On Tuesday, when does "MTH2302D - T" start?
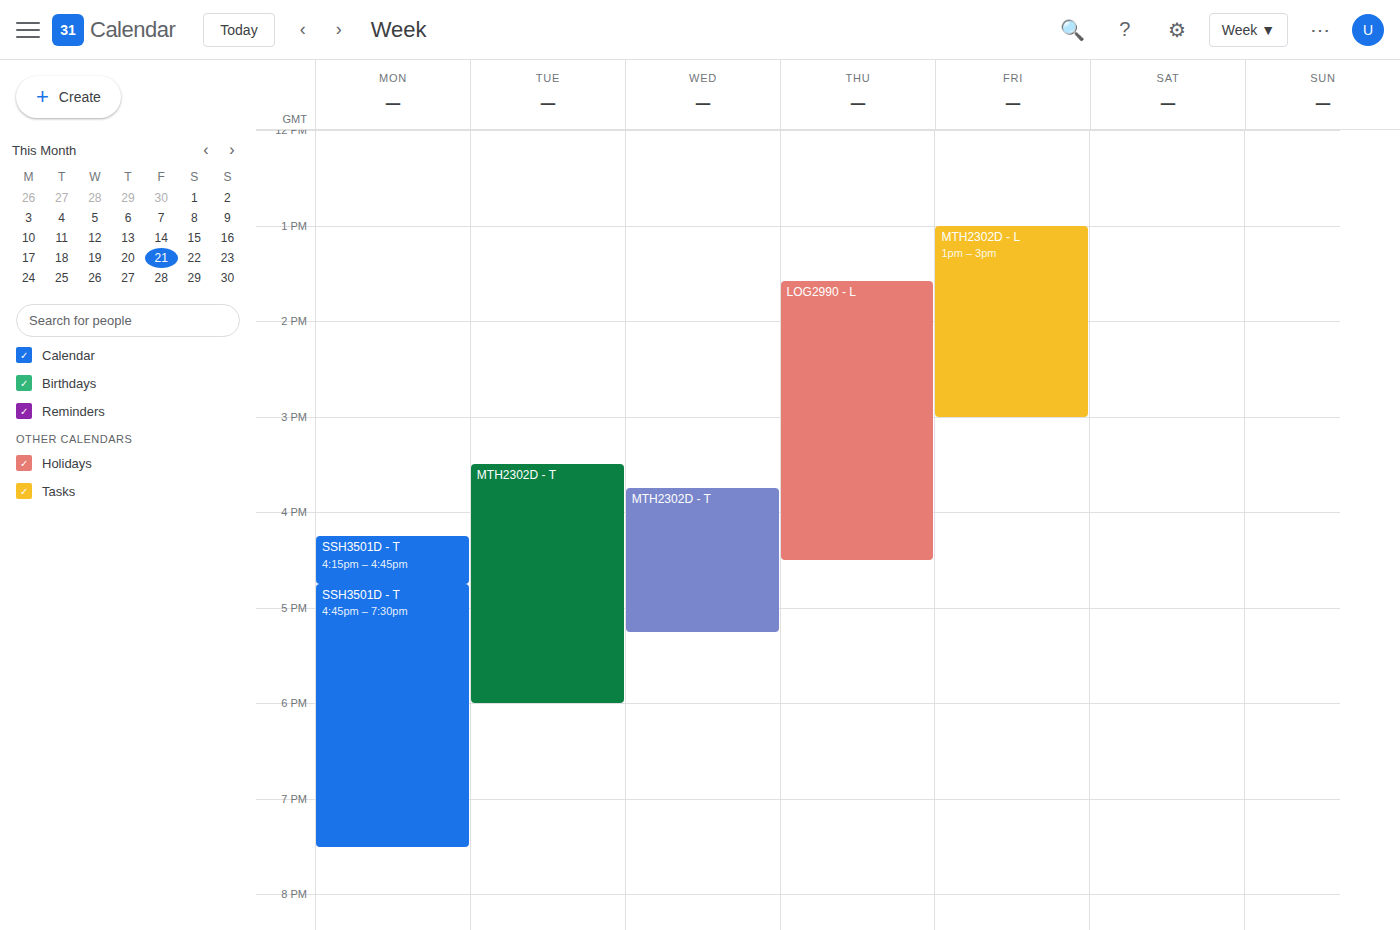
3:30 PM